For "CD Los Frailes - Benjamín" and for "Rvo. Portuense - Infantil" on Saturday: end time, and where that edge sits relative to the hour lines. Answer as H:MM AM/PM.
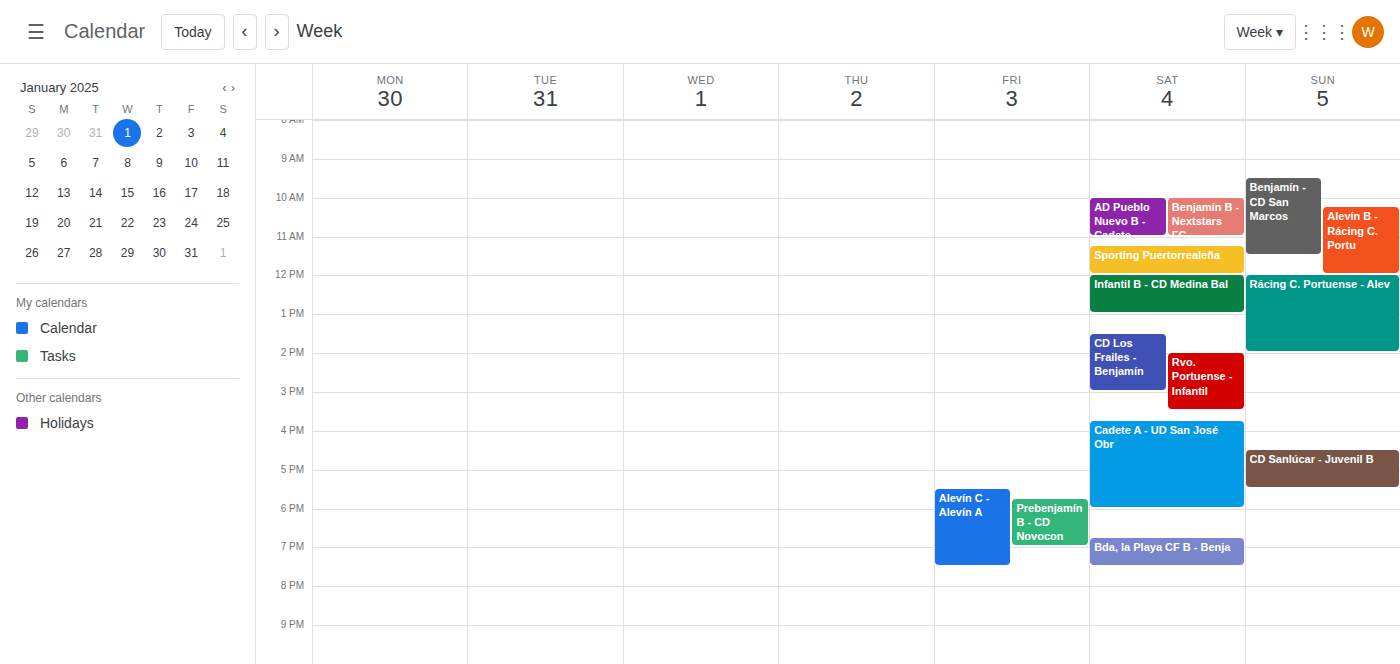
"CD Los Frailes - Benjamín": 3:00 PM, exactly on the 3 PM line. "Rvo. Portuense - Infantil": 3:30 PM, halfway between the 3 PM and 4 PM lines.